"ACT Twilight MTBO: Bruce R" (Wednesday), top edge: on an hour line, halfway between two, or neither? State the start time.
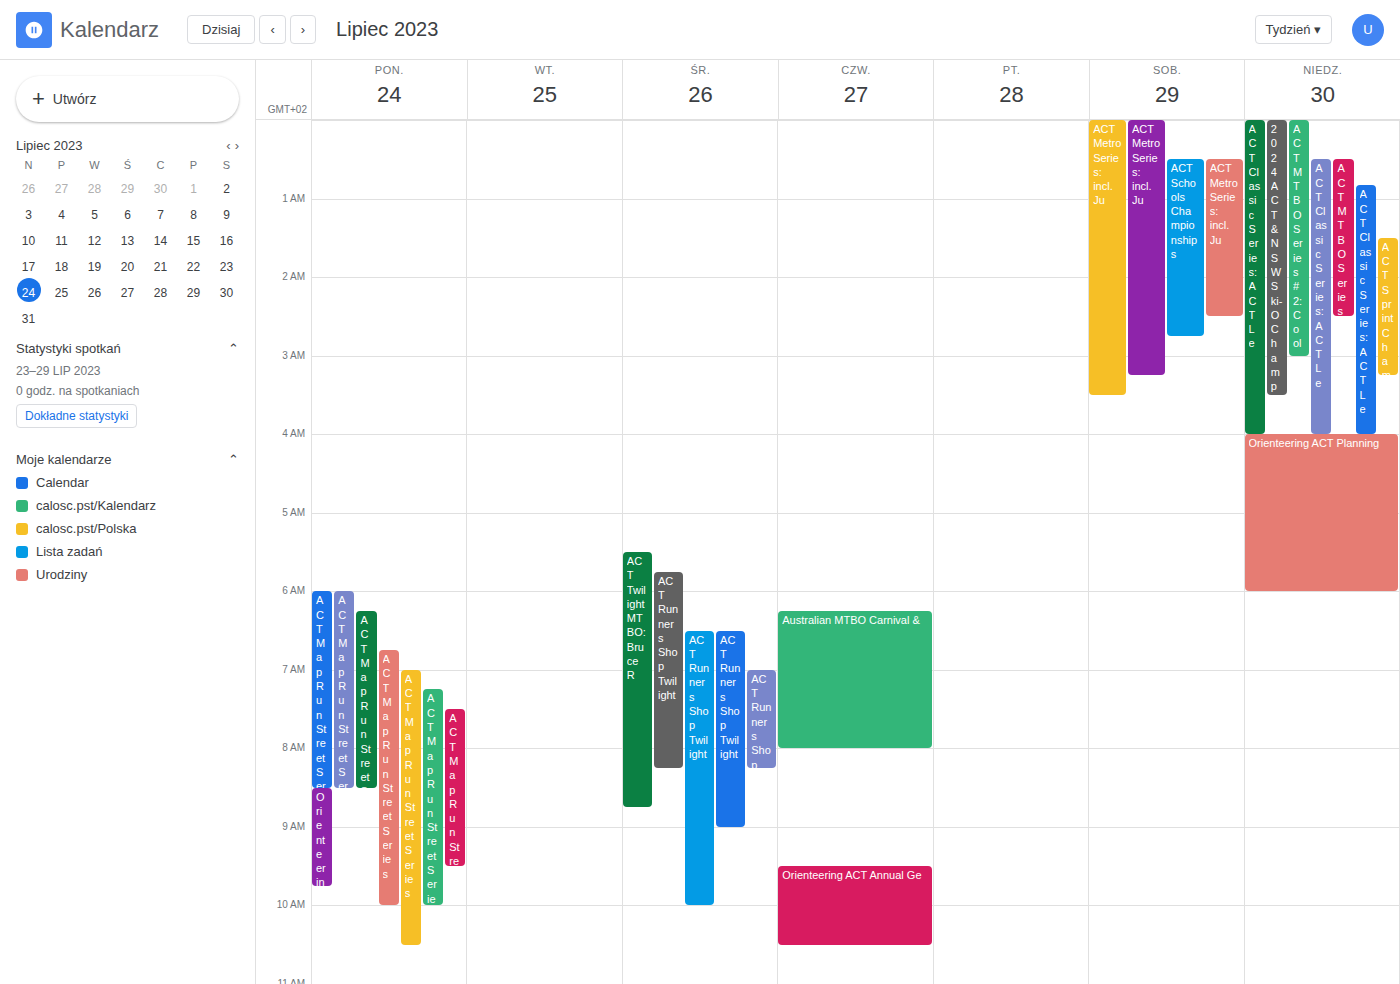
5:30 AM -- halfway between the 5 AM and 6 AM lines.